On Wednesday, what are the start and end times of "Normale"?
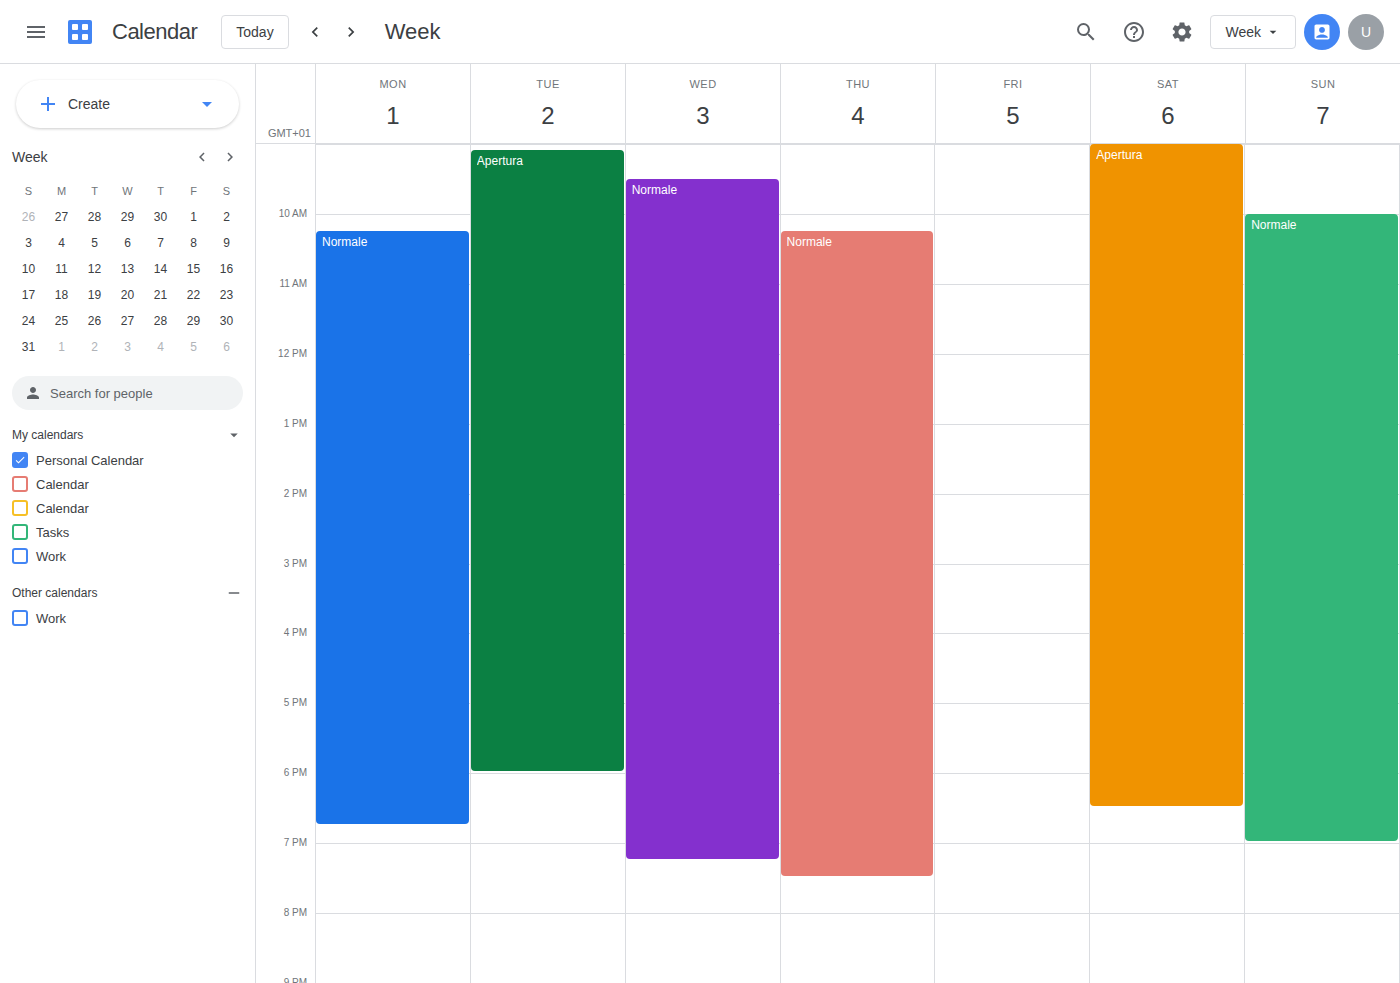
9:30 AM to 7:15 PM